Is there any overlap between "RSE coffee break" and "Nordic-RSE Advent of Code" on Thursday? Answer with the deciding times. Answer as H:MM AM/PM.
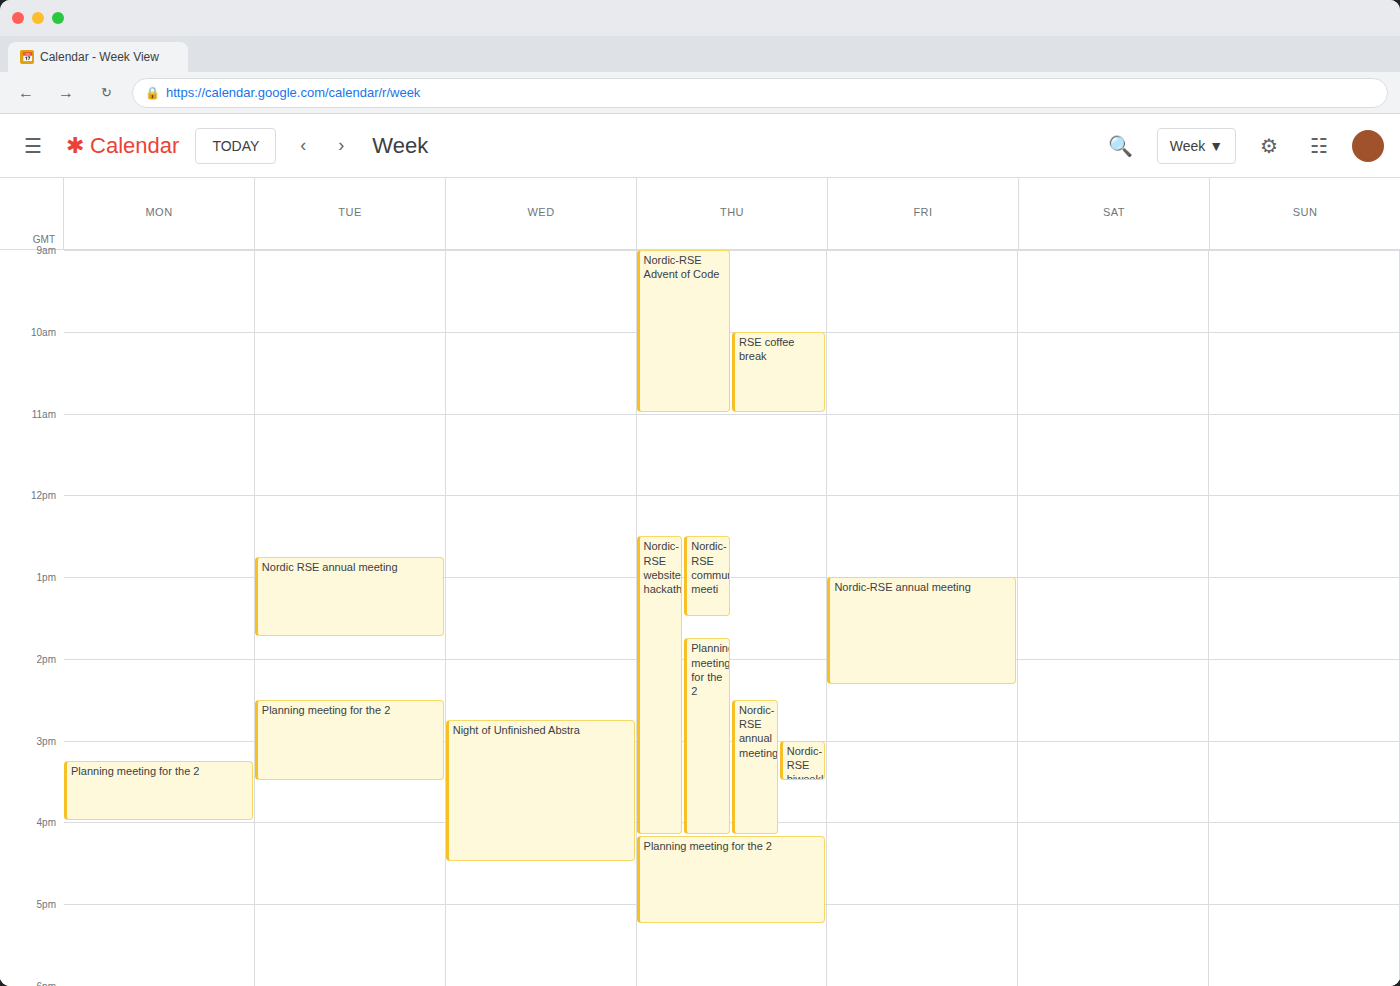
"RSE coffee break" starts at 10:00 AM, before "Nordic-RSE Advent of Code" ends at 11:00 AM -- they overlap.